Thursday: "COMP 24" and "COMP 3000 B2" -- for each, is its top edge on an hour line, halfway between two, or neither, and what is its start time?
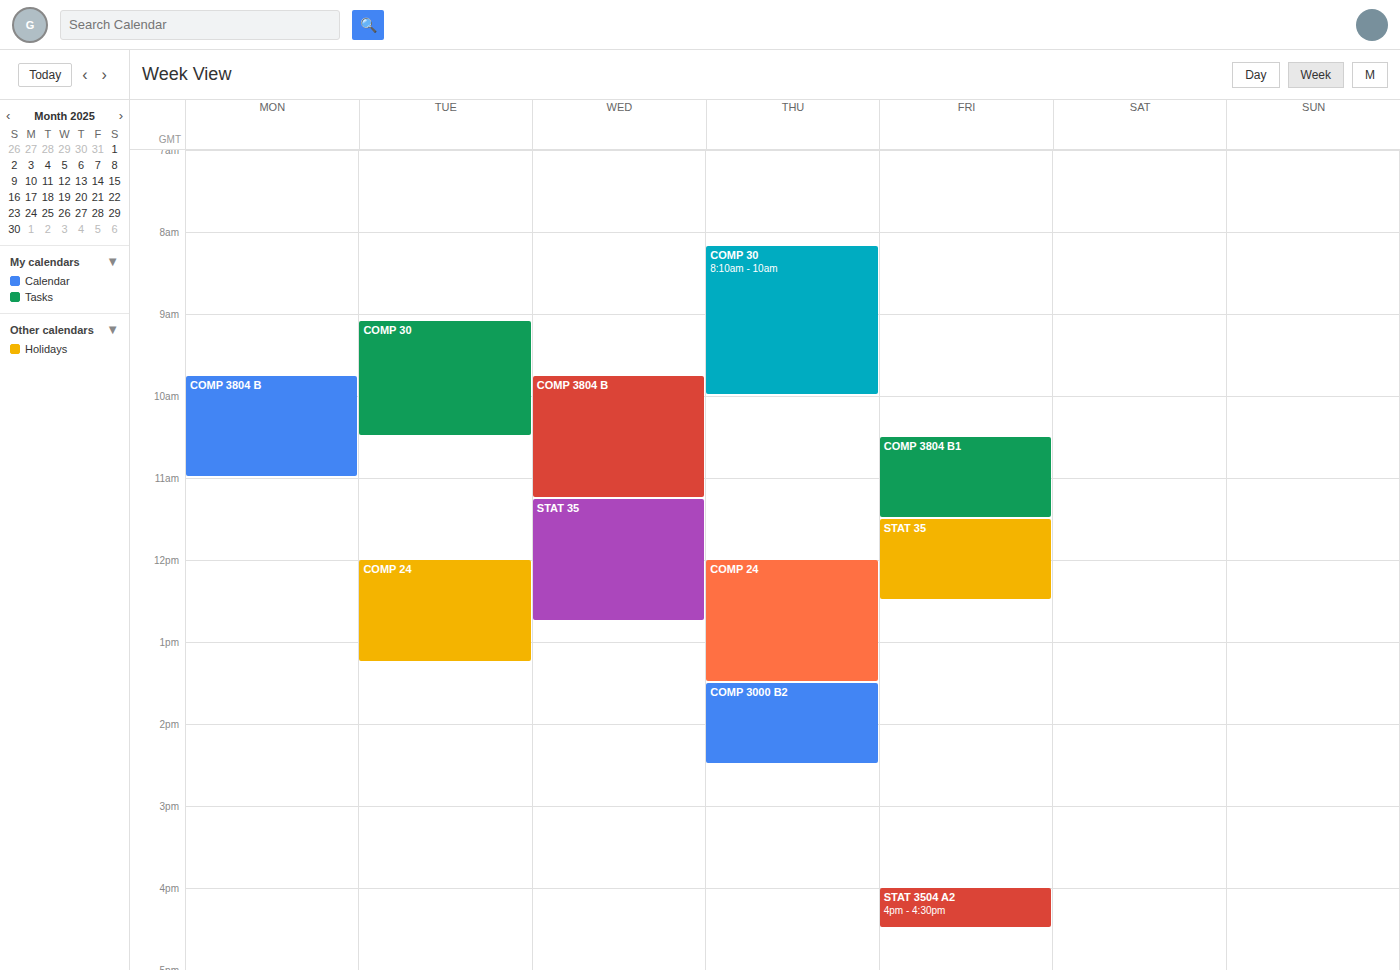
"COMP 24": 12:00 PM, exactly on the 12 PM line. "COMP 3000 B2": 1:30 PM, halfway between the 1 PM and 2 PM lines.